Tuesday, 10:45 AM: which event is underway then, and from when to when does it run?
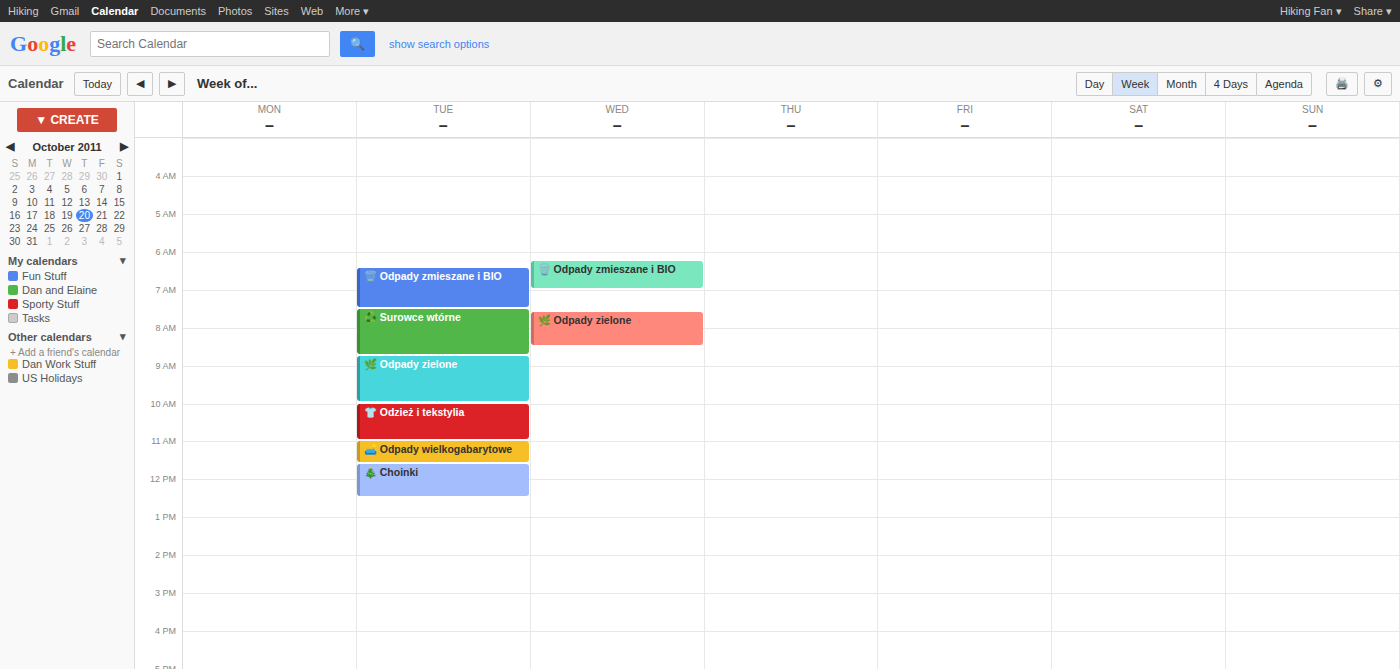
"👕 Odzież i tekstylia", 10:00 AM to 11:00 AM